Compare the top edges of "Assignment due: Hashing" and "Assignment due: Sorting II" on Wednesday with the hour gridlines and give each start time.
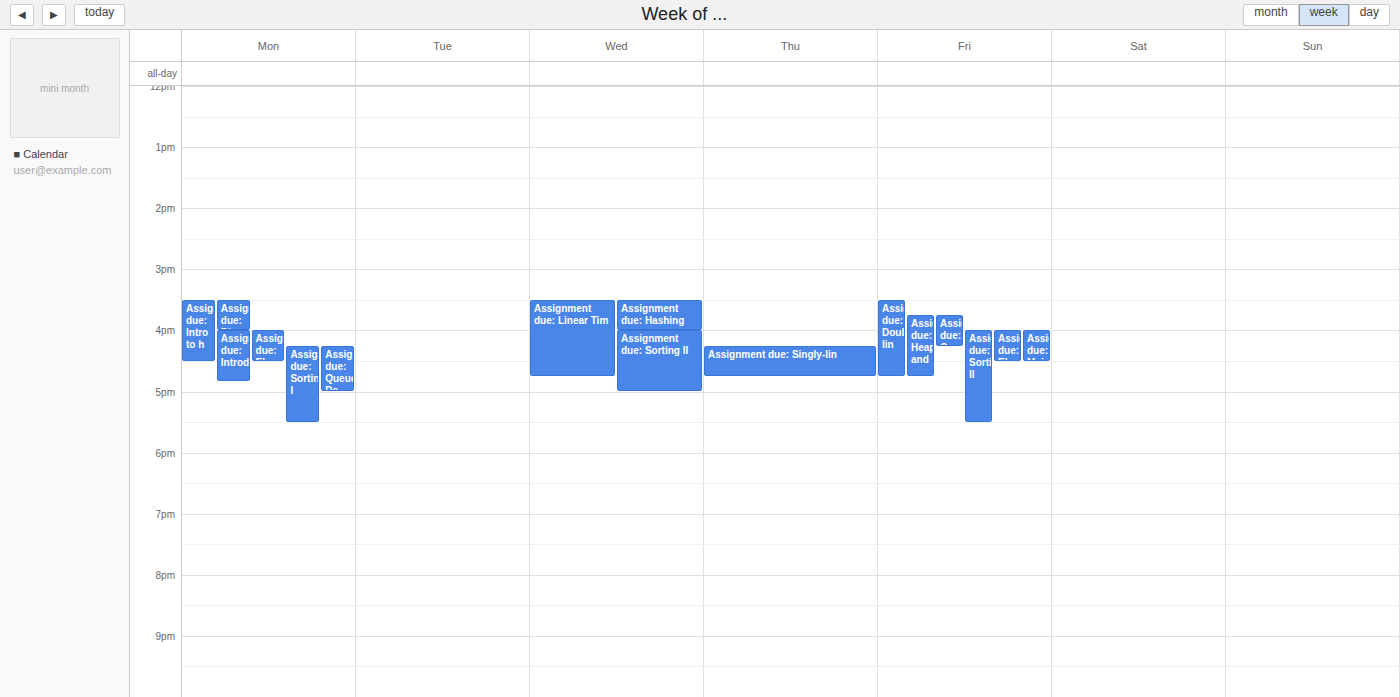
"Assignment due: Hashing": 3:30 PM, halfway between the 3 PM and 4 PM lines. "Assignment due: Sorting II": 4:00 PM, exactly on the 4 PM line.